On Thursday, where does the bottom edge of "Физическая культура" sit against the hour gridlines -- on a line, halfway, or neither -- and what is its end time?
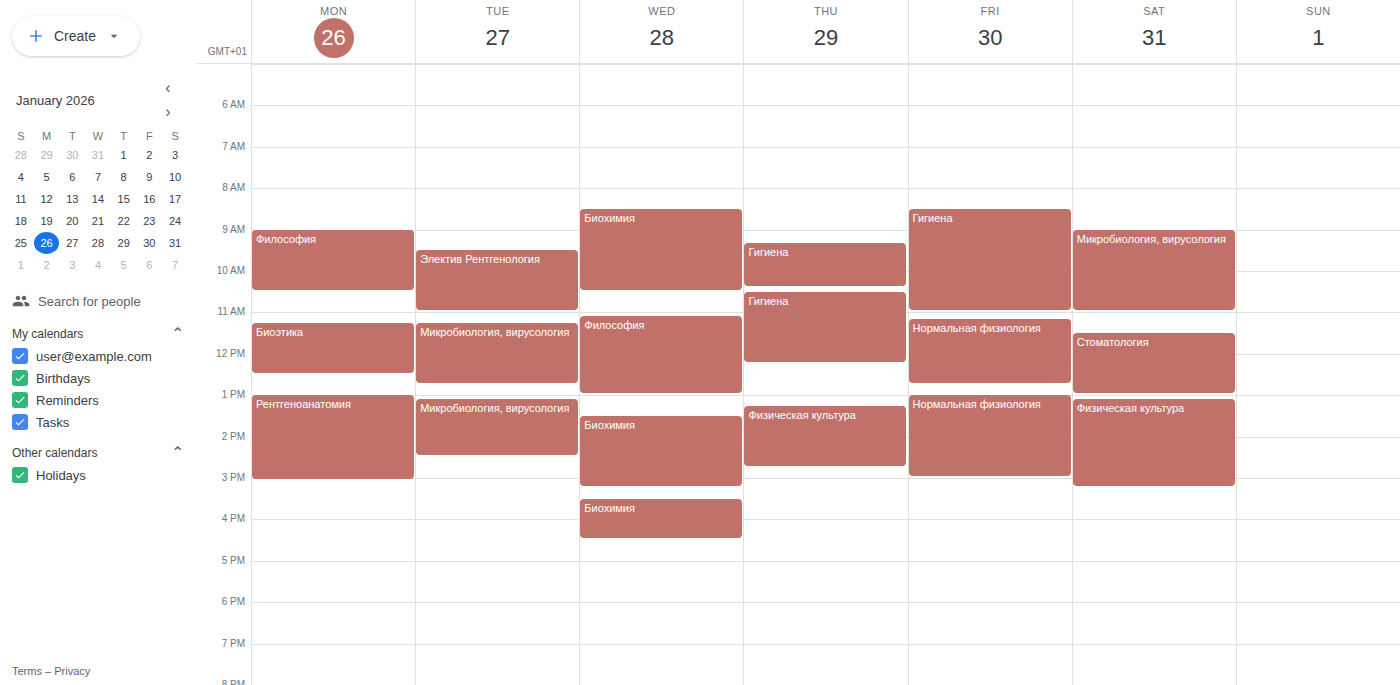
2:45 PM -- neither: three quarters of the way from the 2 PM line to the 3 PM line.